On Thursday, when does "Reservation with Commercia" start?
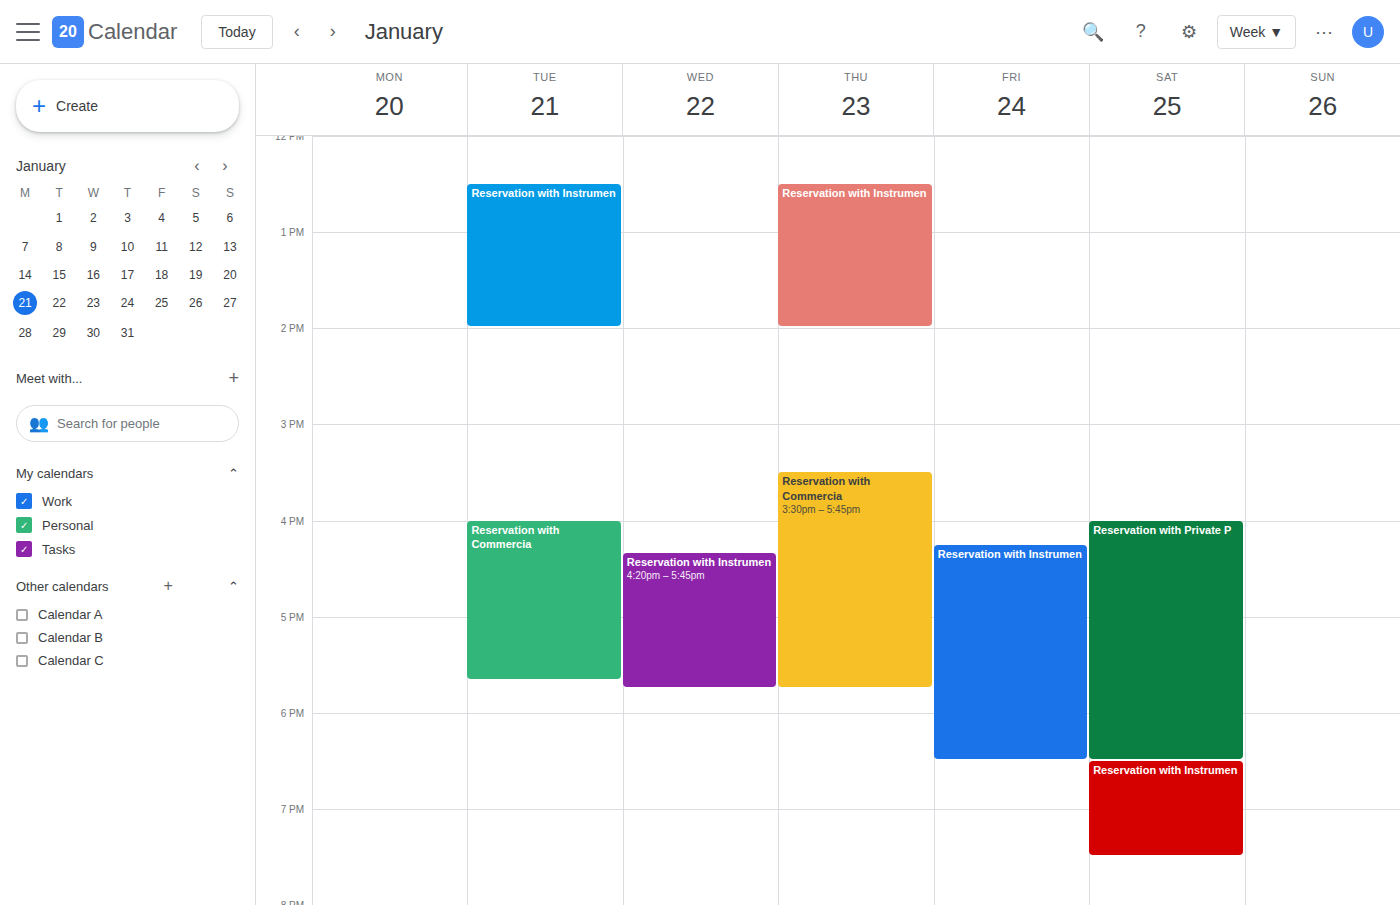
3:30 PM